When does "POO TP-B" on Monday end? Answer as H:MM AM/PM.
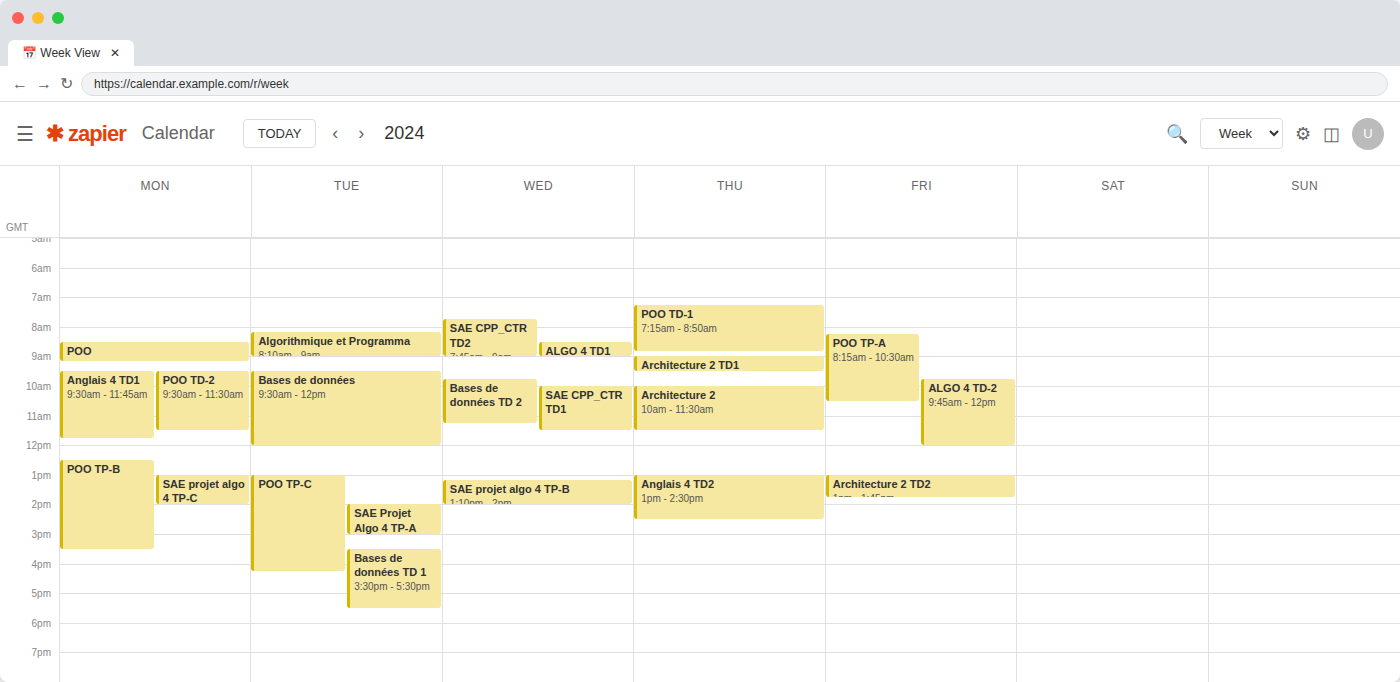
3:30 PM